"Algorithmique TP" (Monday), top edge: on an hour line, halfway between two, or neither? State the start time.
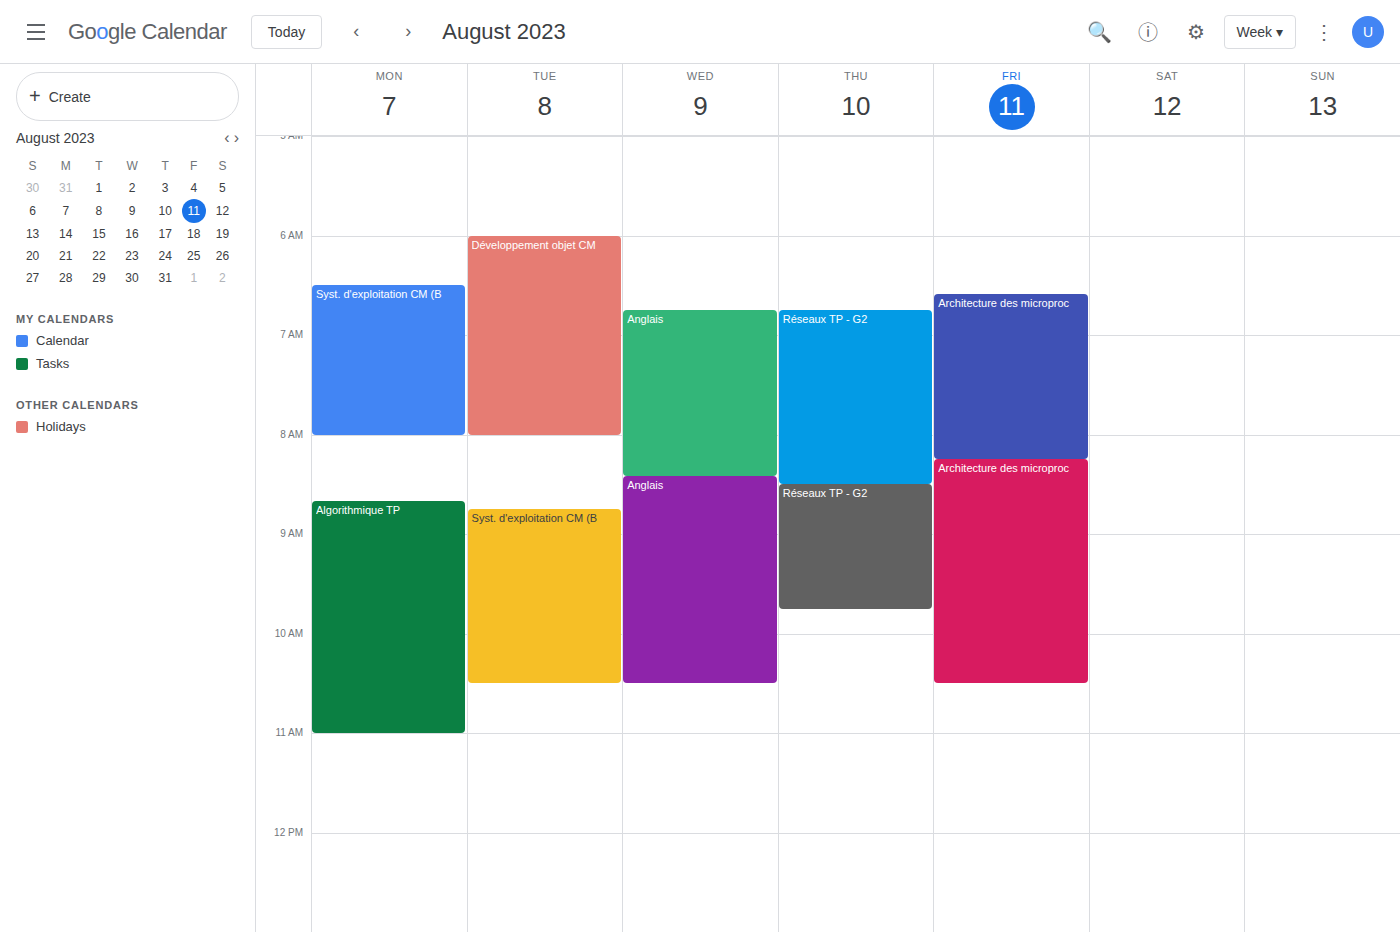
8:40 AM -- neither: 40 minutes below the 8 AM line and 20 minutes above the 9 AM line.